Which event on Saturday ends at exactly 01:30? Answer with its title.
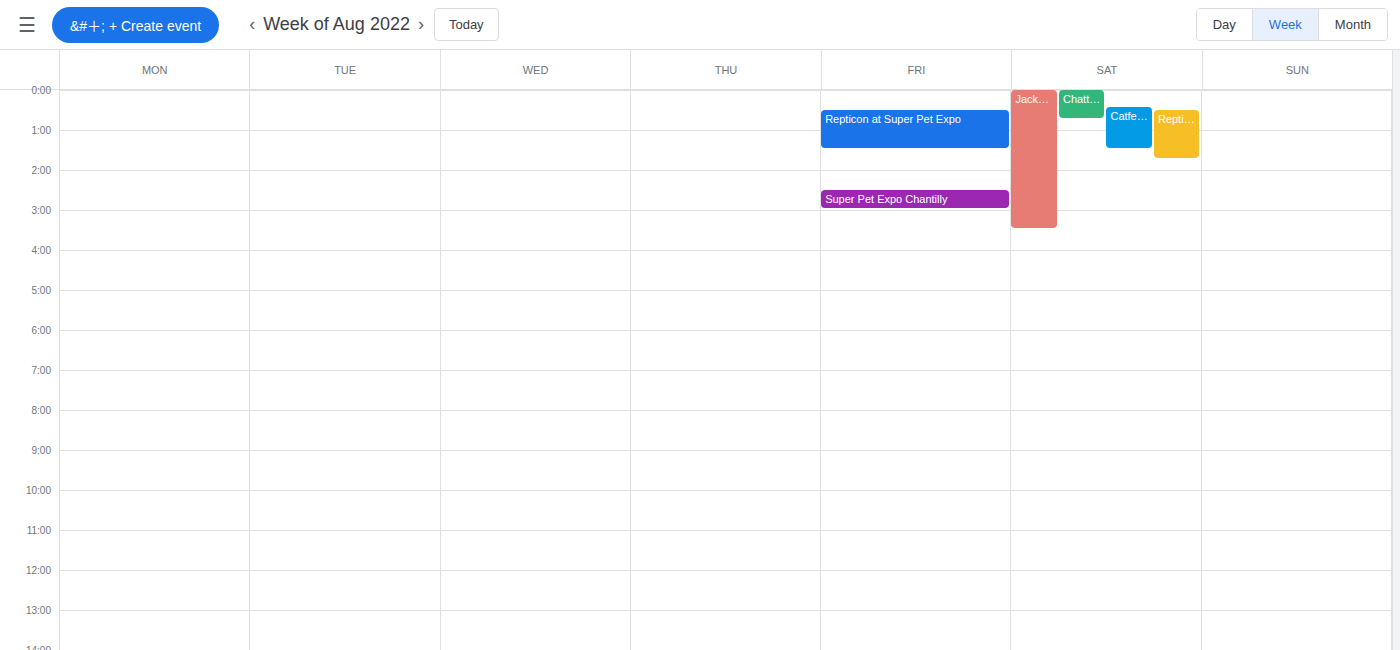
"Catfederacy of Gettysburg"